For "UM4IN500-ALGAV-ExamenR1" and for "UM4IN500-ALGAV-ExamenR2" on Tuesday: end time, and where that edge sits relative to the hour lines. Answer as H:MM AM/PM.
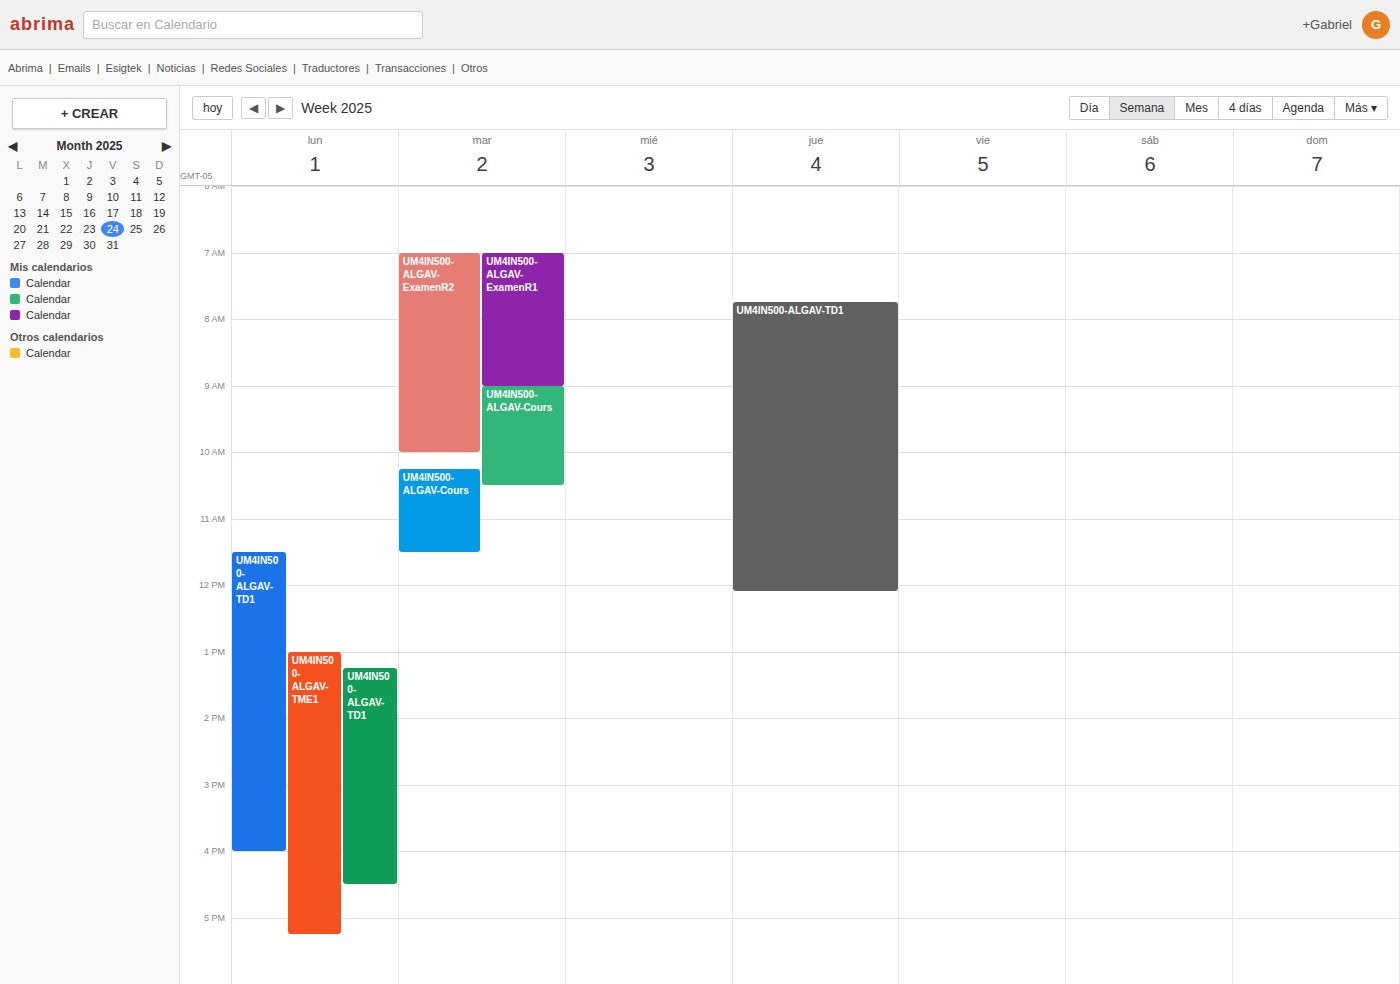
"UM4IN500-ALGAV-ExamenR1": 9:00 AM, exactly on the 9 AM line. "UM4IN500-ALGAV-ExamenR2": 10:00 AM, exactly on the 10 AM line.